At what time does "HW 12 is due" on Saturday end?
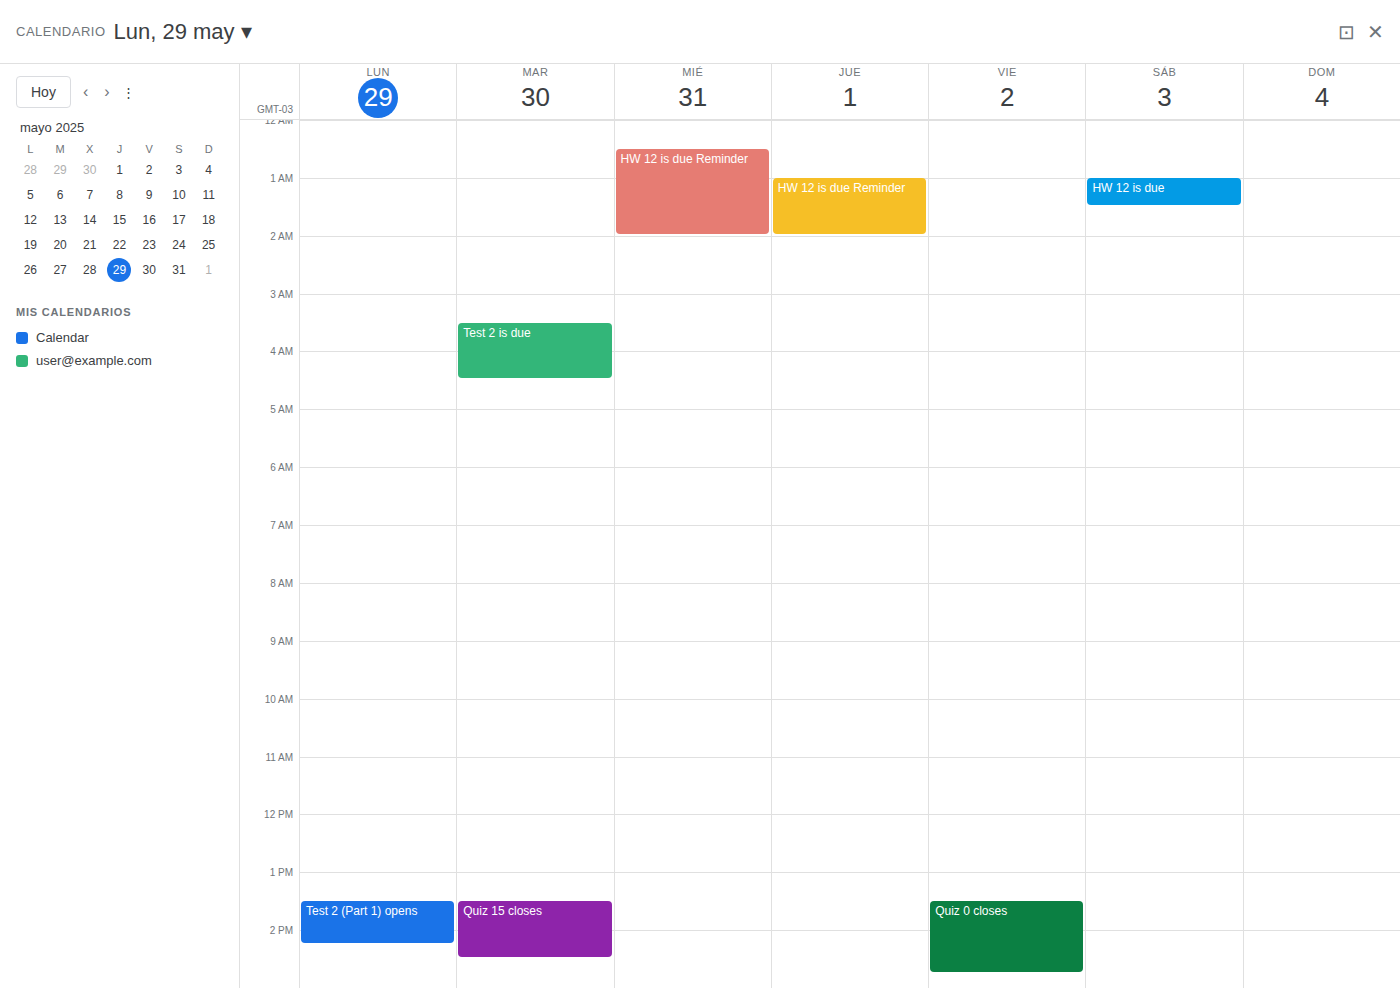
1:30 AM